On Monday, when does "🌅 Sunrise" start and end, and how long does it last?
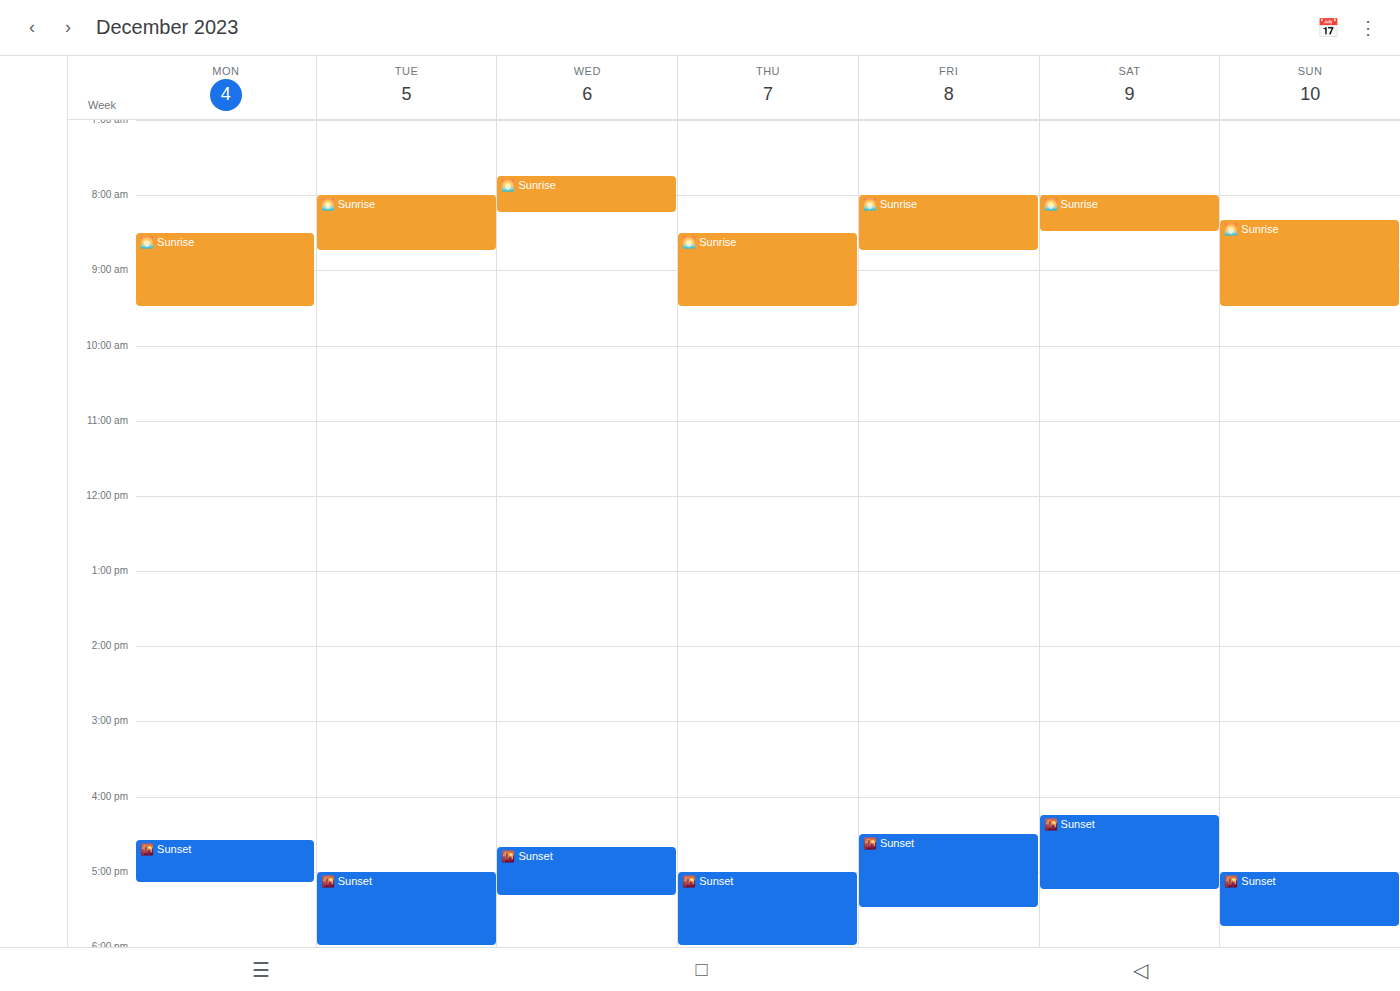
8:30 AM to 9:30 AM, 1 hour